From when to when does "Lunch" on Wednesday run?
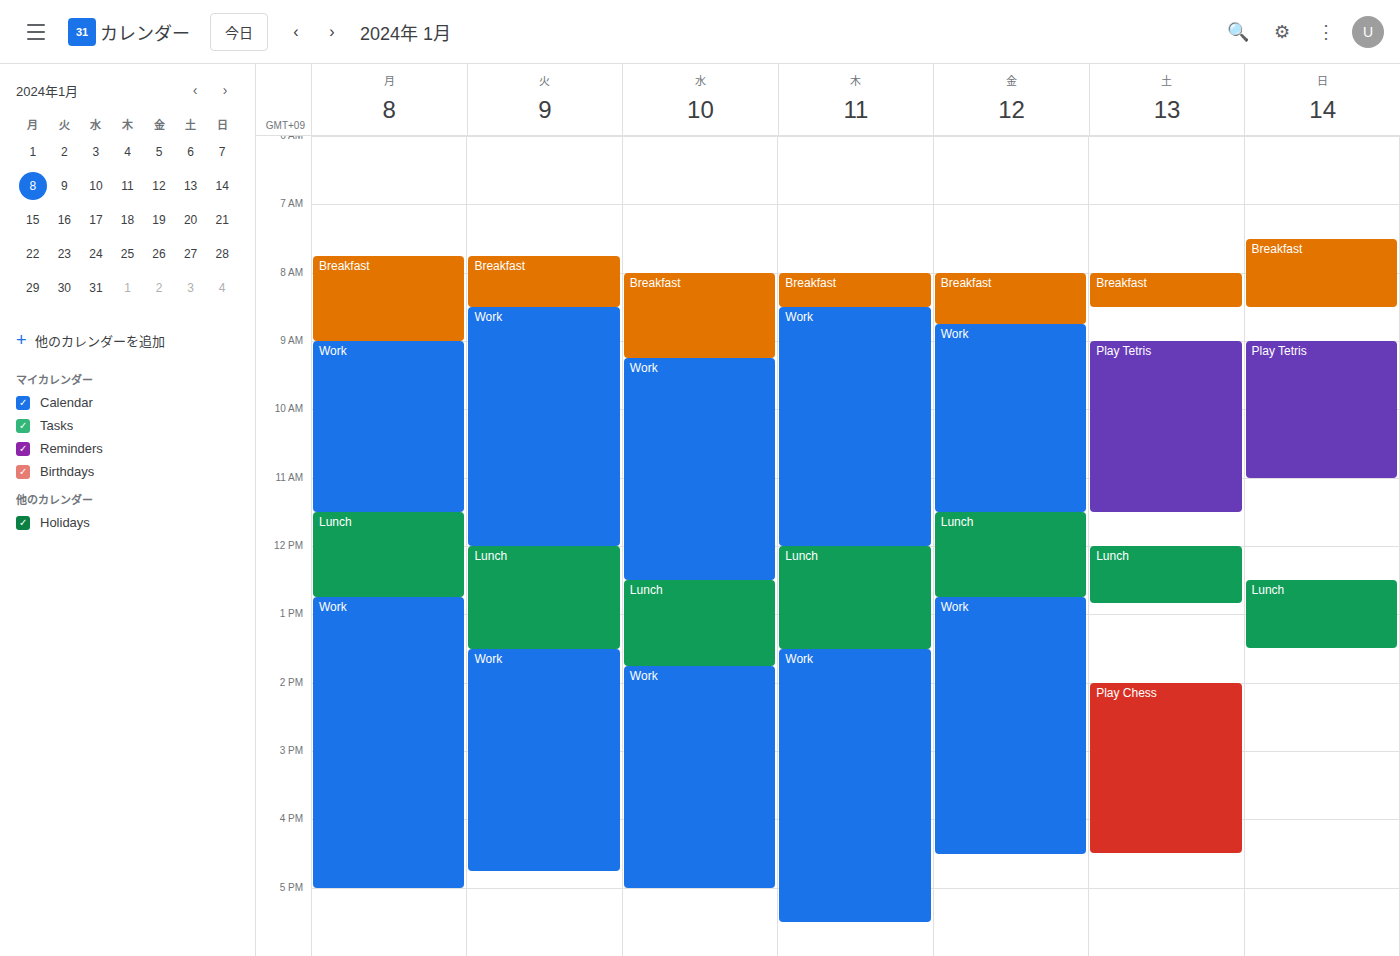
12:30 PM to 1:45 PM